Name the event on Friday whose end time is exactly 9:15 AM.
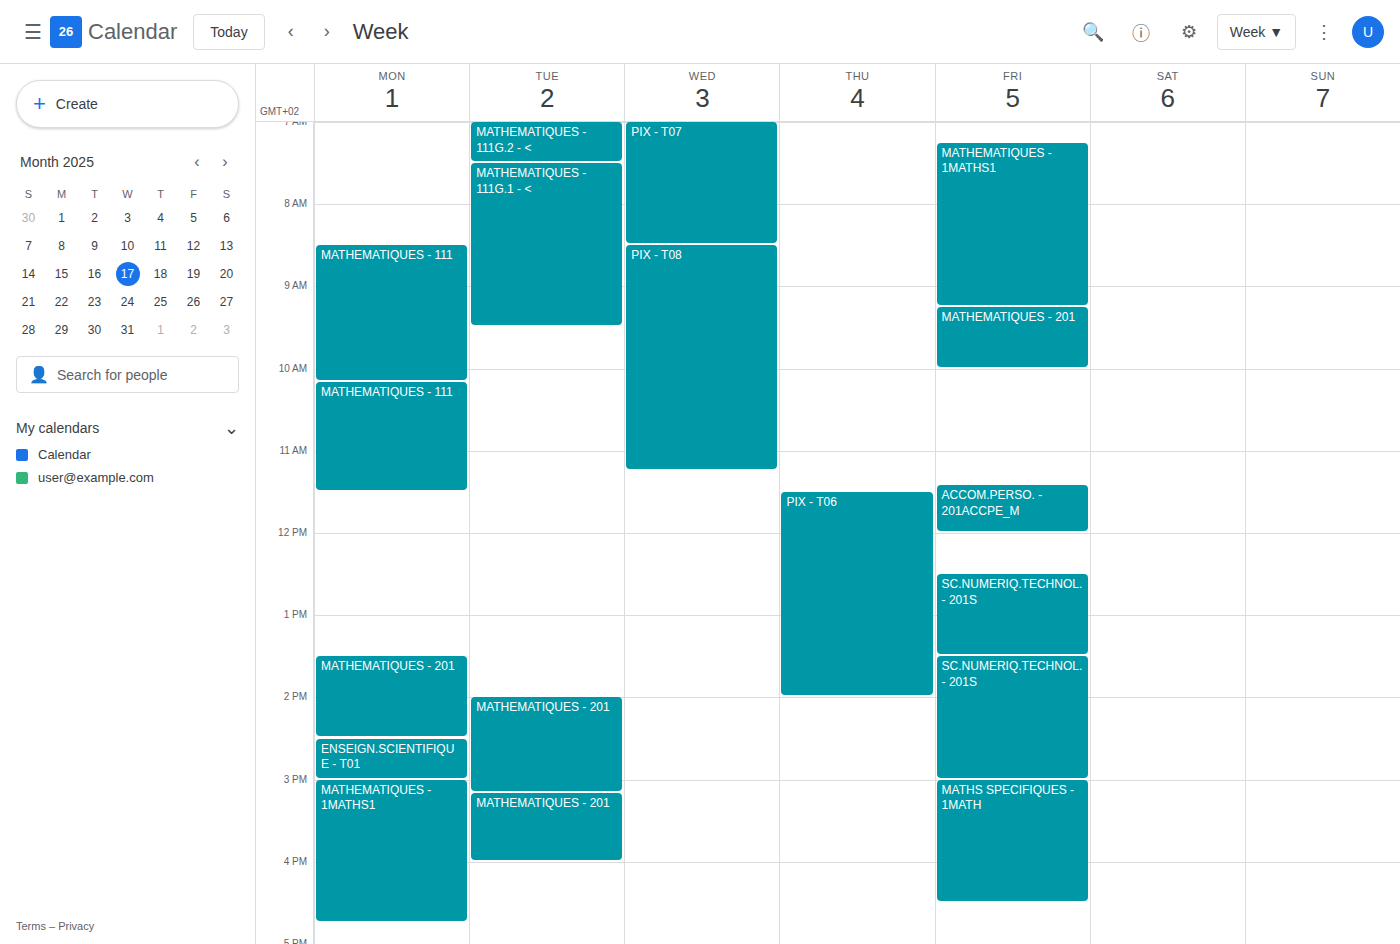
"MATHEMATIQUES - 1MATHS1"